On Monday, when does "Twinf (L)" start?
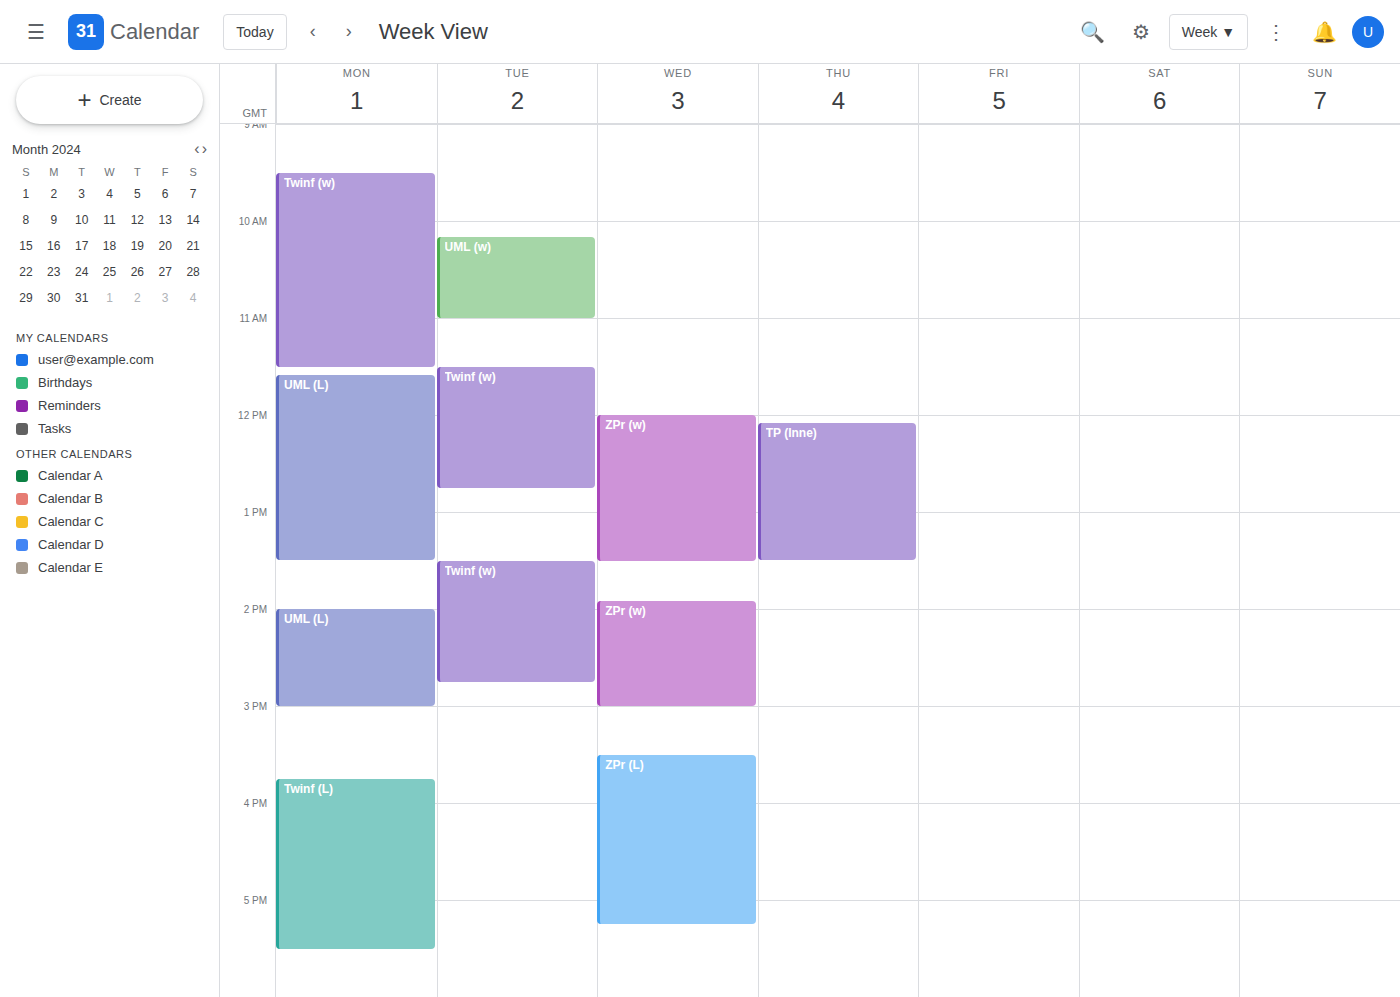
3:45 PM